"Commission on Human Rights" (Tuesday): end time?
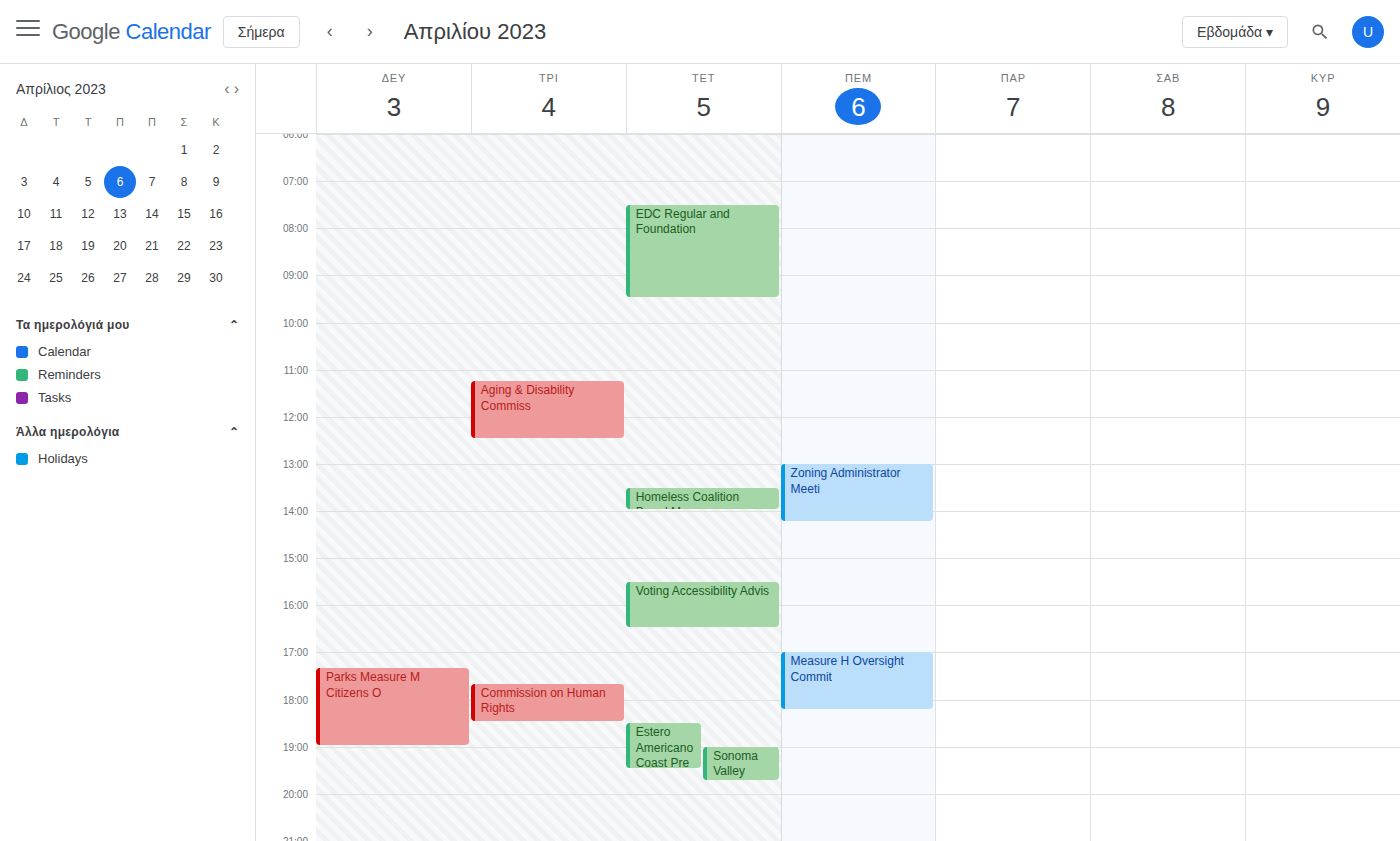
6:30 PM